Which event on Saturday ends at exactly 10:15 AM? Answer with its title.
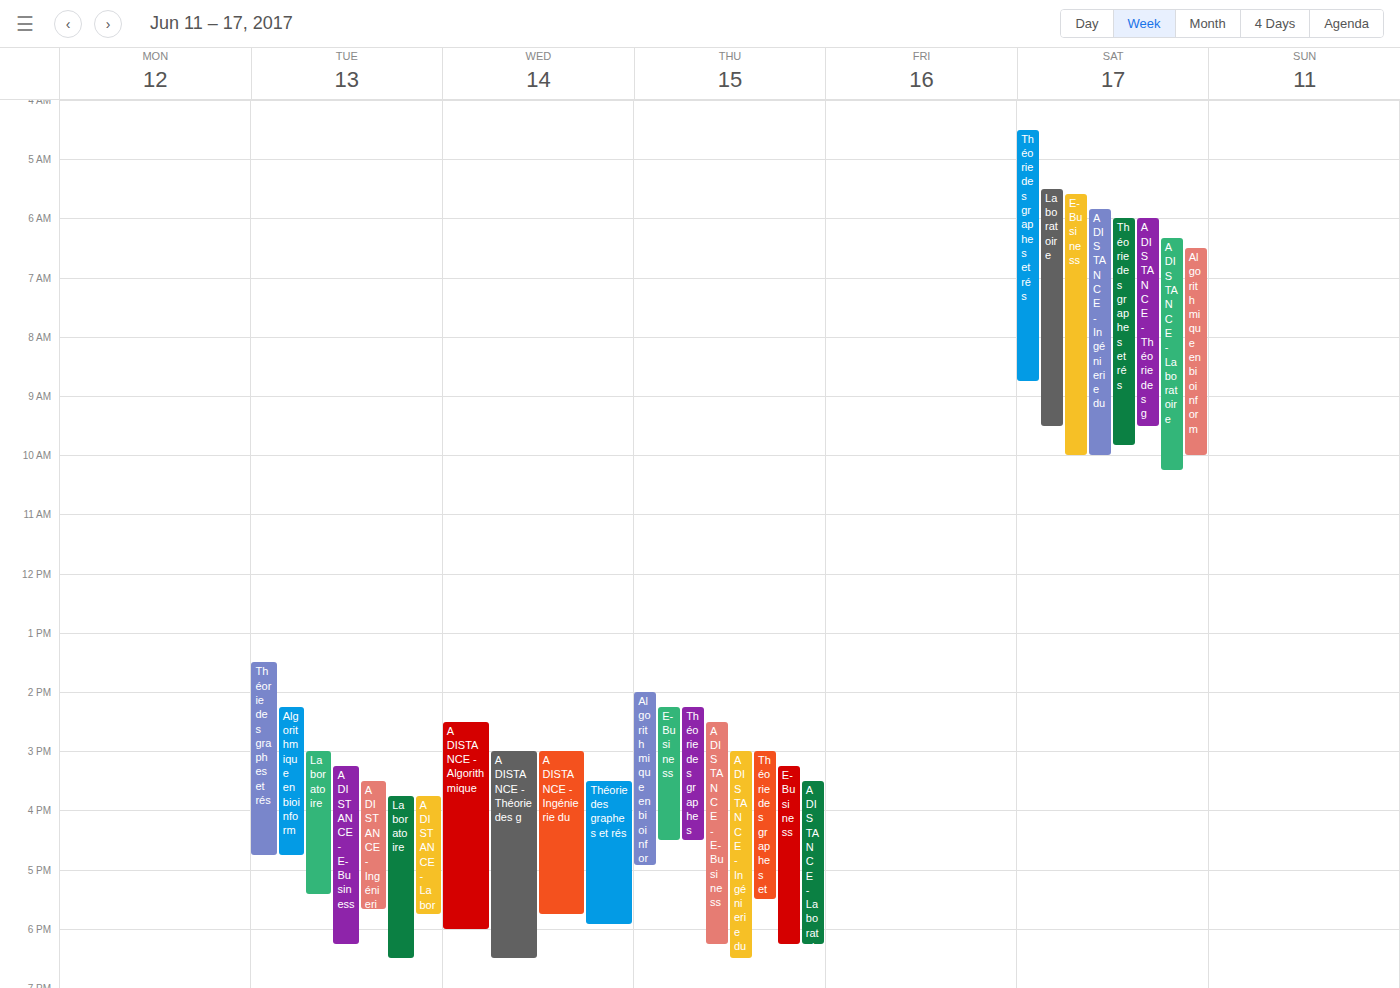
"A DISTANCE - Laboratoire"